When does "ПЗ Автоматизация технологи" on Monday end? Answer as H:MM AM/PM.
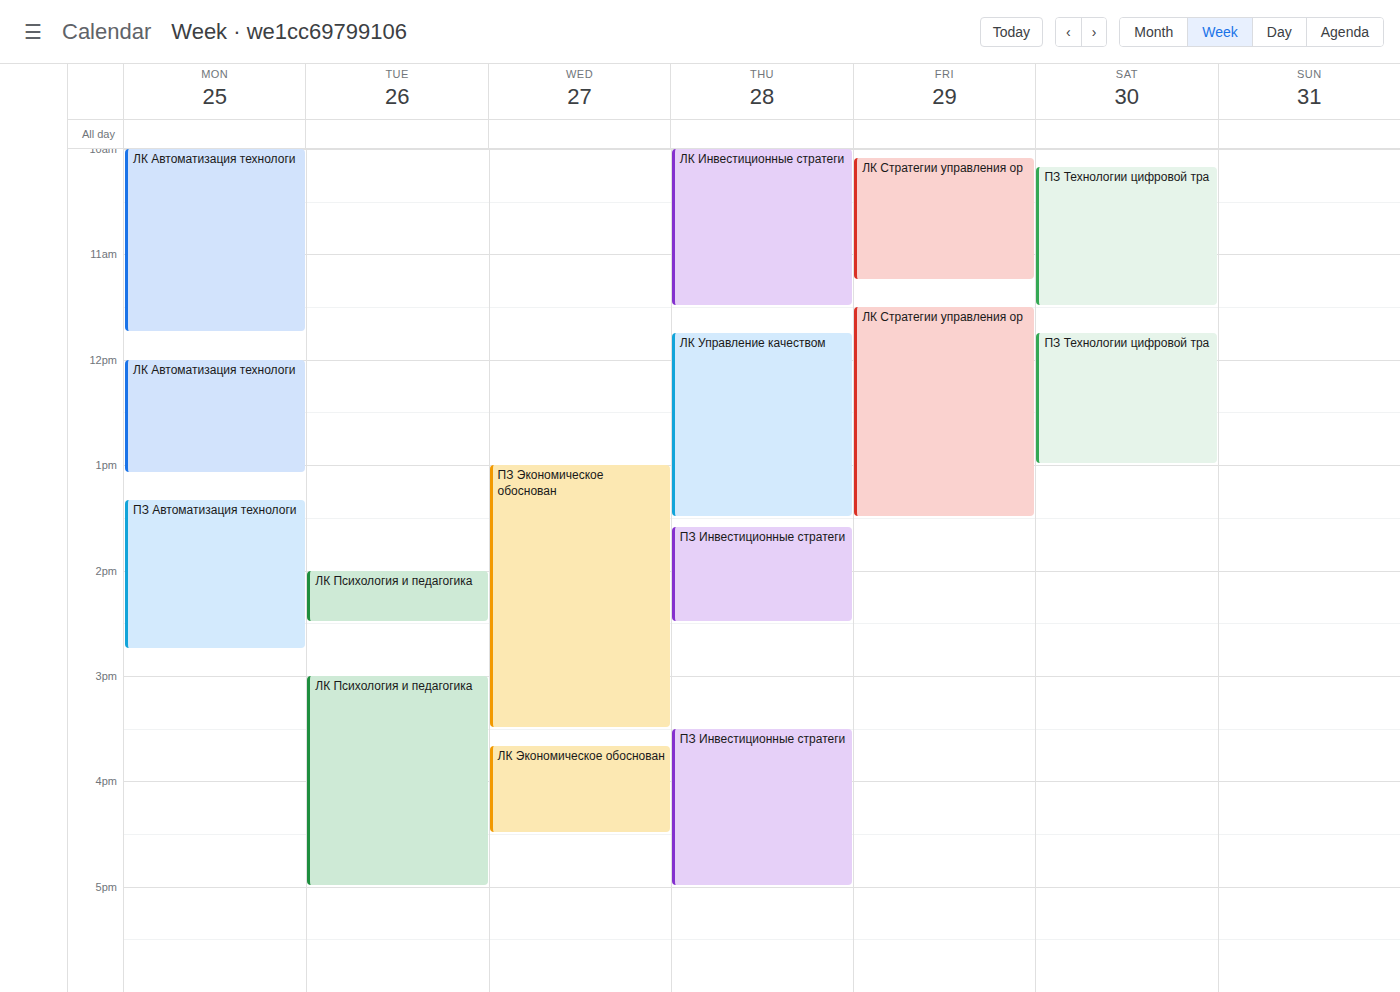
2:45 PM